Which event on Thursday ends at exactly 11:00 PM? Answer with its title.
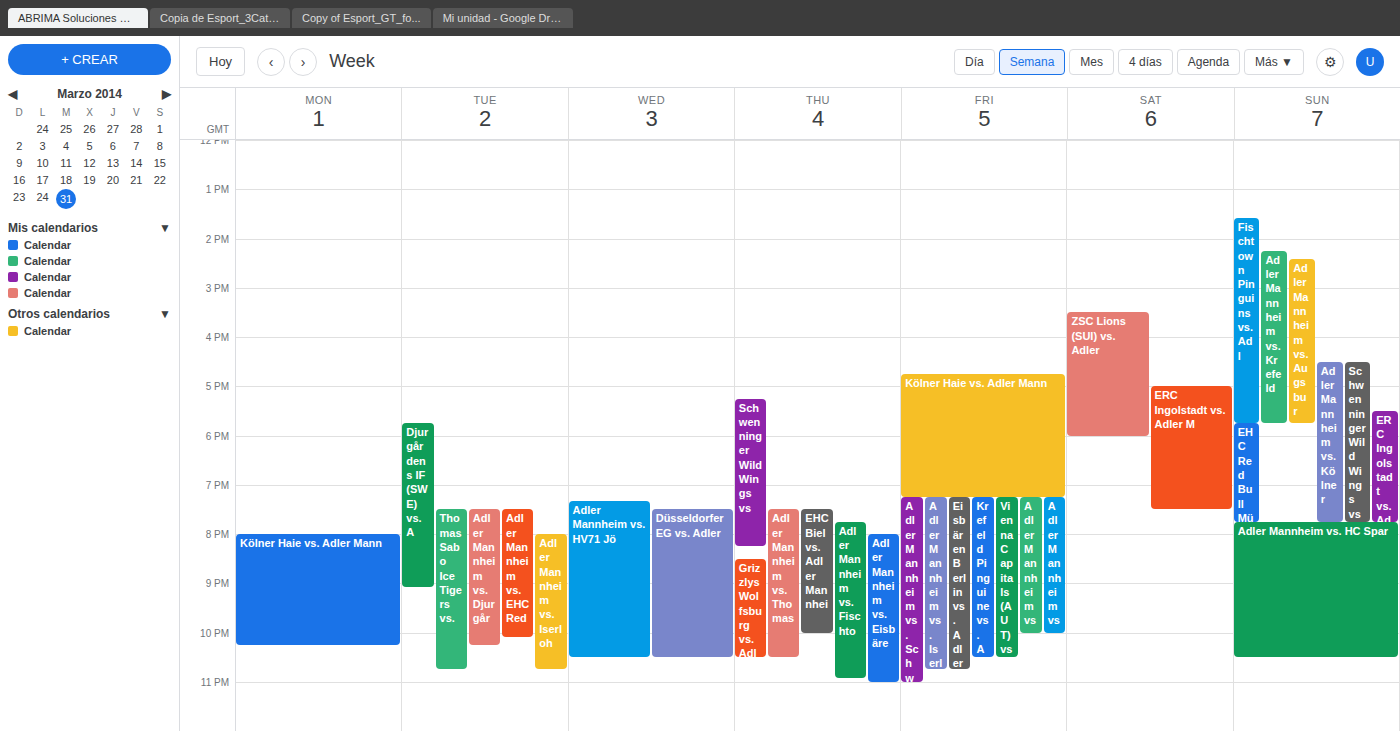
"Adler Mannheim vs. Eisbäre"